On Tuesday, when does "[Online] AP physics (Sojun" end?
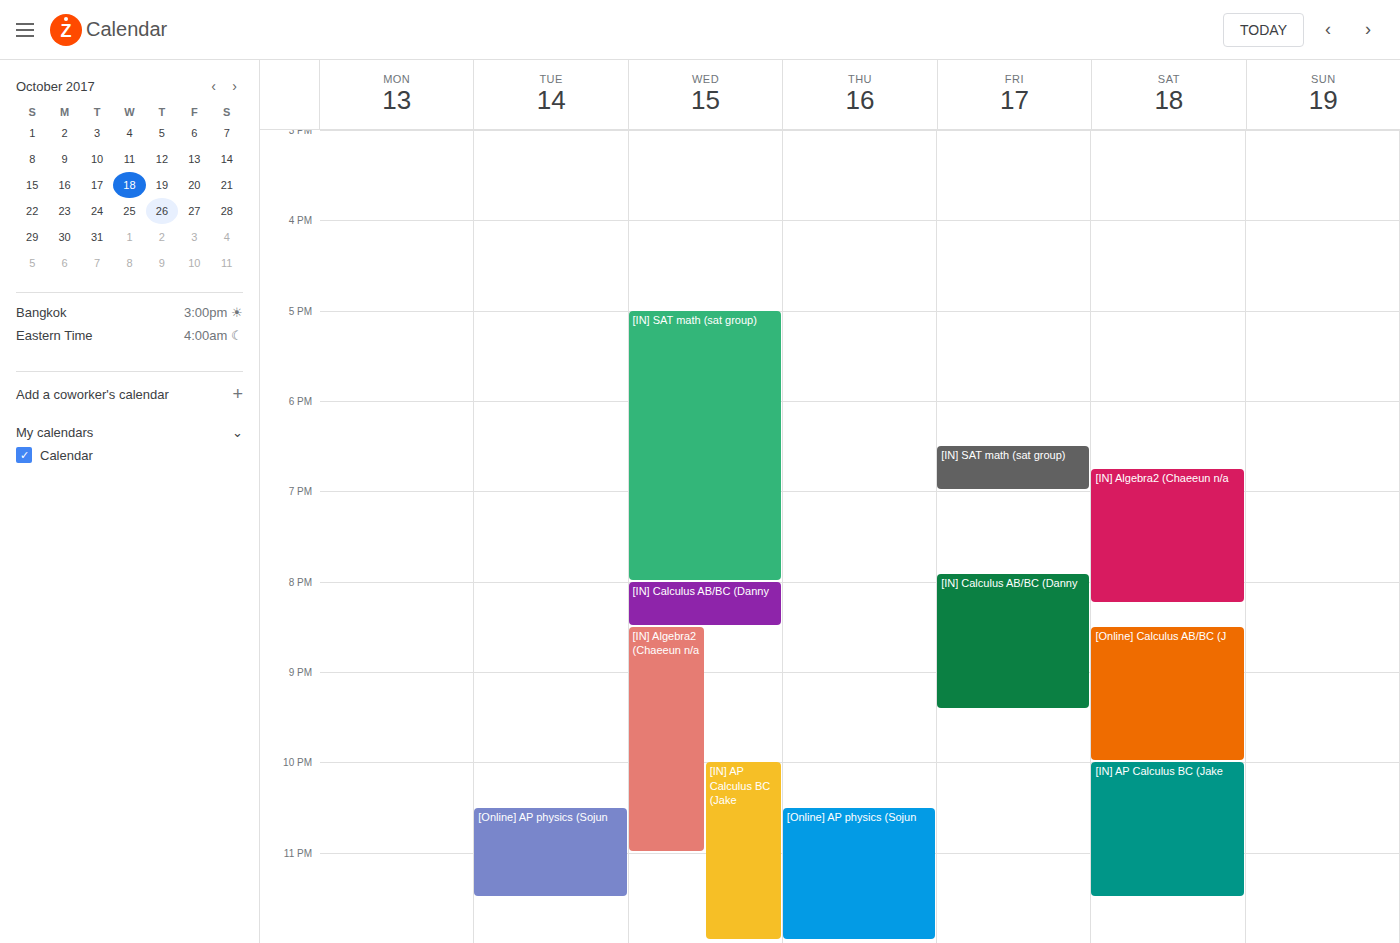
11:30 PM